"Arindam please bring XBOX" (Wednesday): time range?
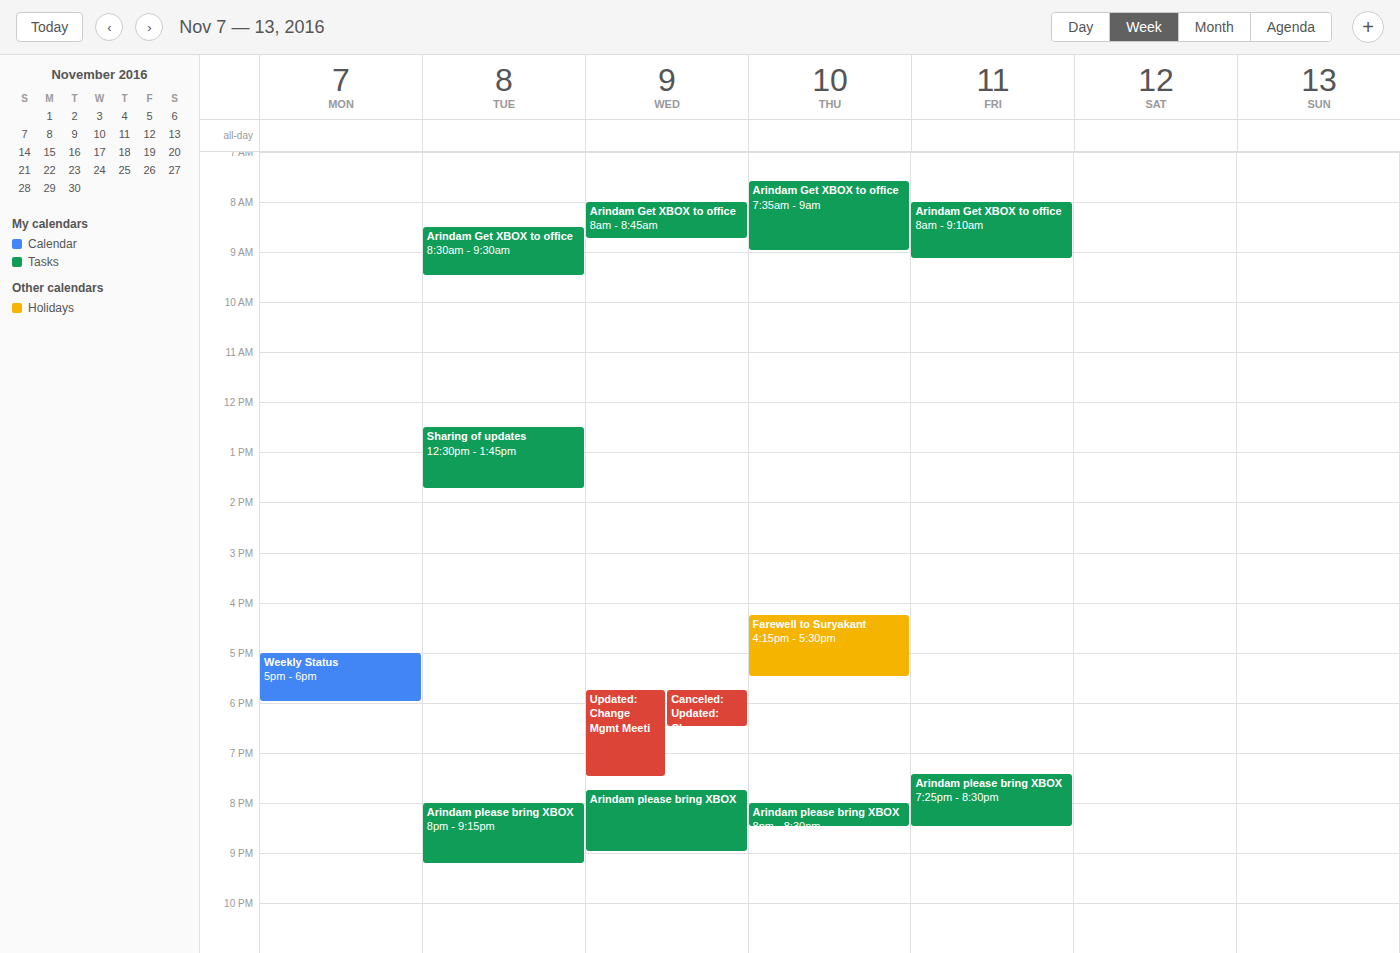
7:45 PM to 9:00 PM